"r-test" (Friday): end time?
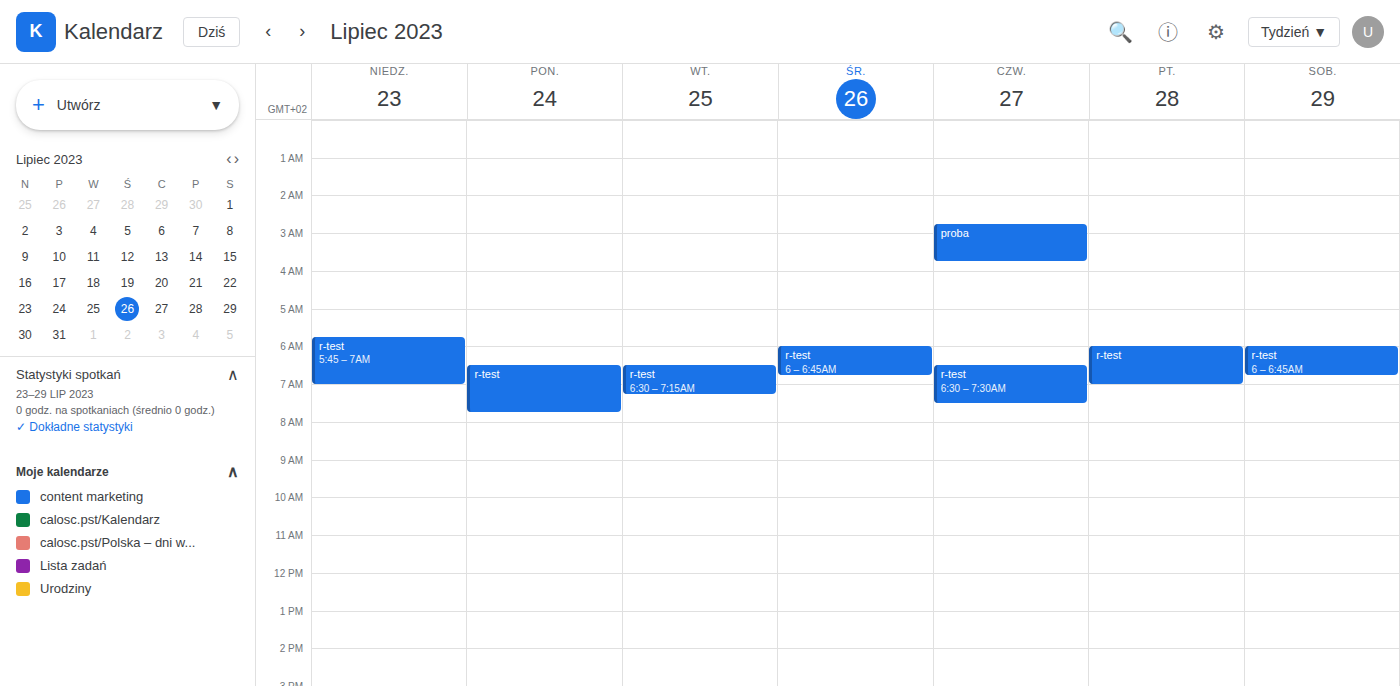
7:00 AM